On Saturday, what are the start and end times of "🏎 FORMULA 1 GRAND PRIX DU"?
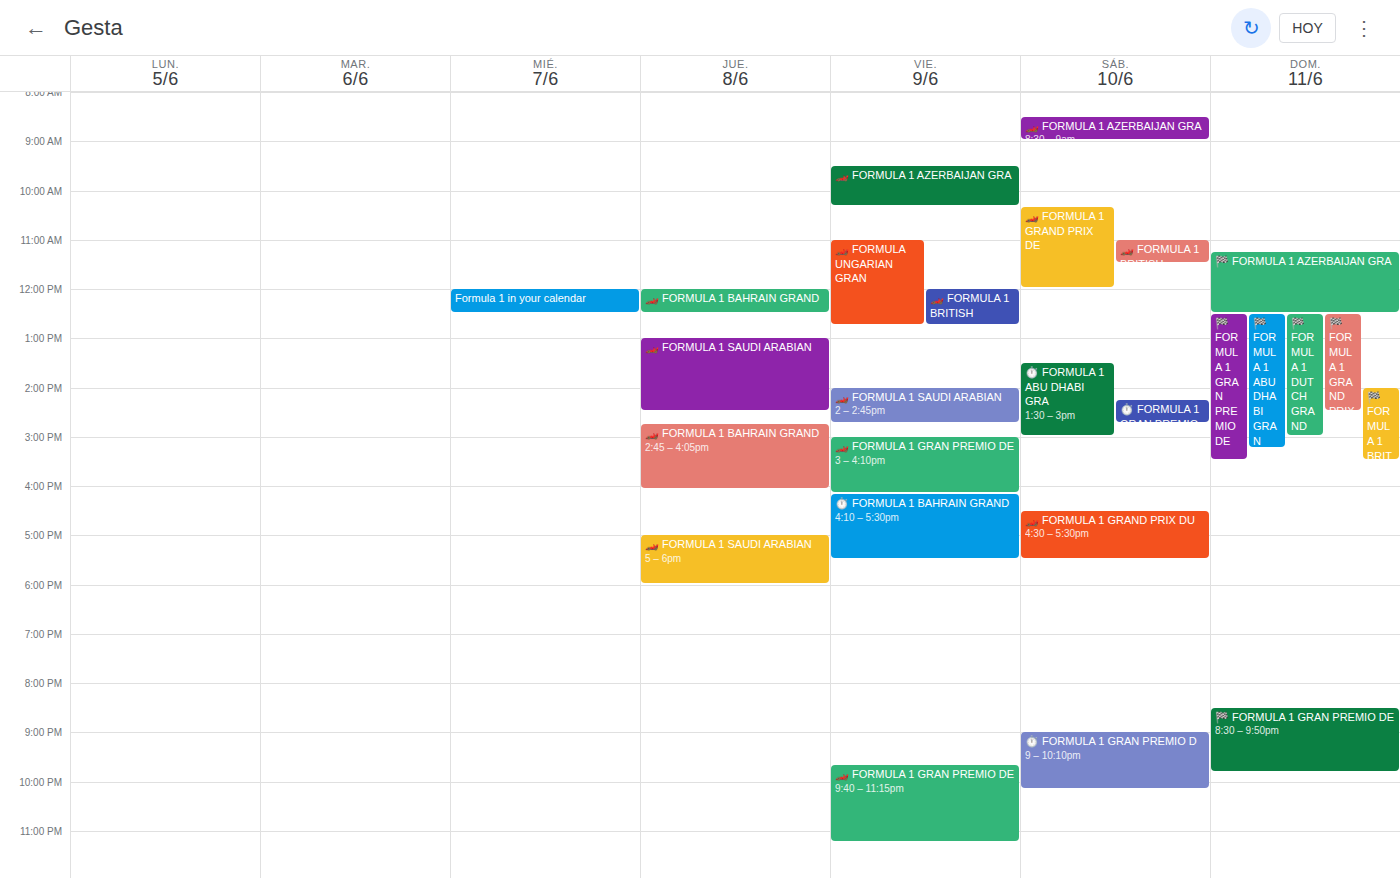
4:30 PM to 5:30 PM